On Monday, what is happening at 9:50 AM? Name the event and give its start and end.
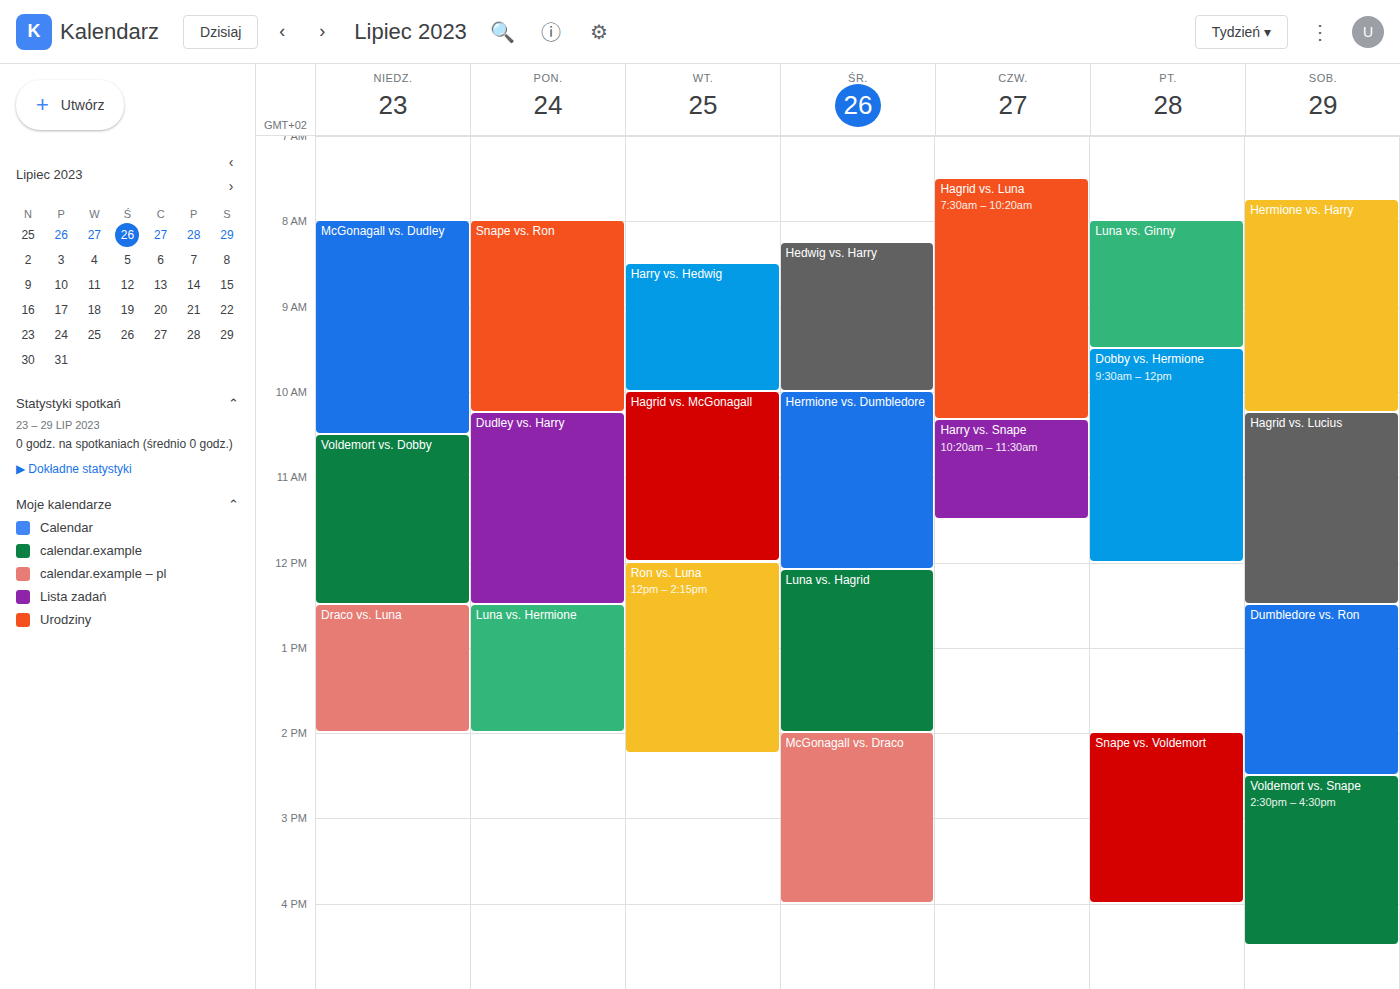
"Snape vs. Ron", 8:00 AM to 10:15 AM